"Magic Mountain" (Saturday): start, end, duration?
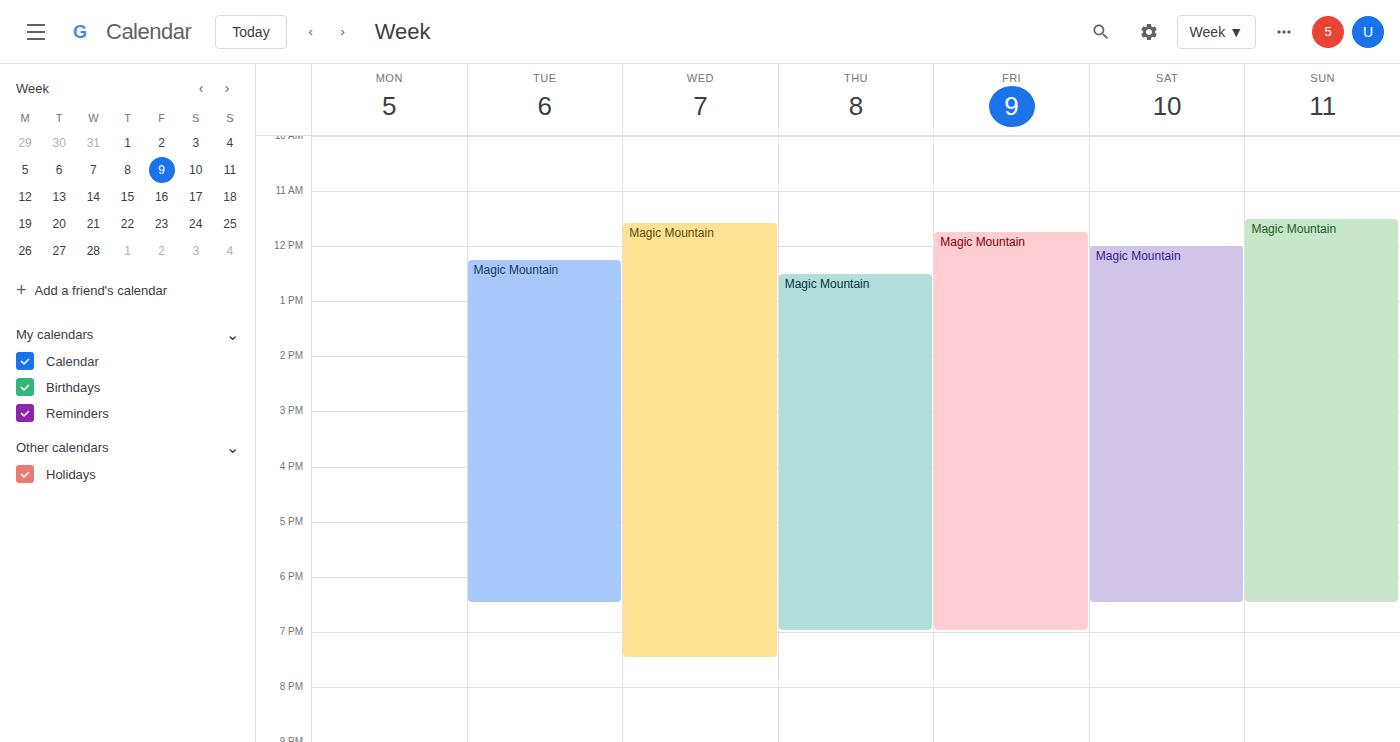
12:00 PM to 6:30 PM, 6 hours 30 minutes